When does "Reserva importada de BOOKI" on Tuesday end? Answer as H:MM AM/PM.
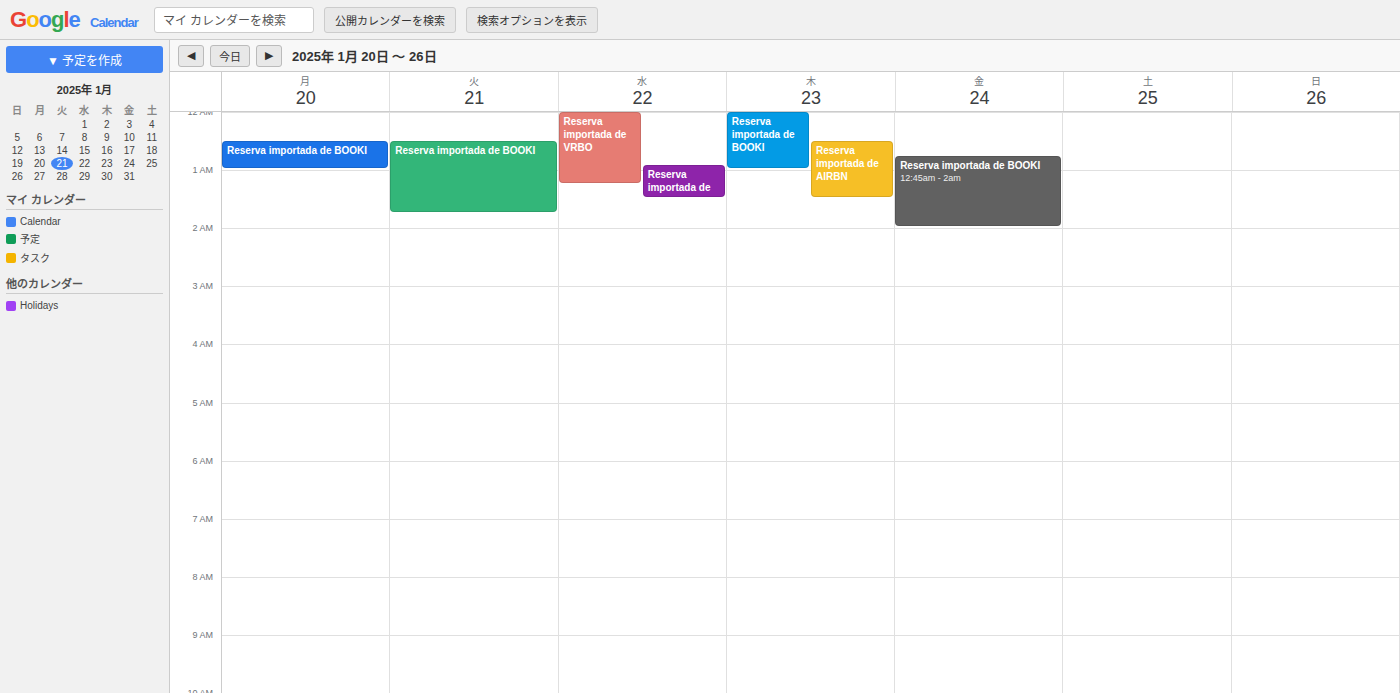
1:45 AM